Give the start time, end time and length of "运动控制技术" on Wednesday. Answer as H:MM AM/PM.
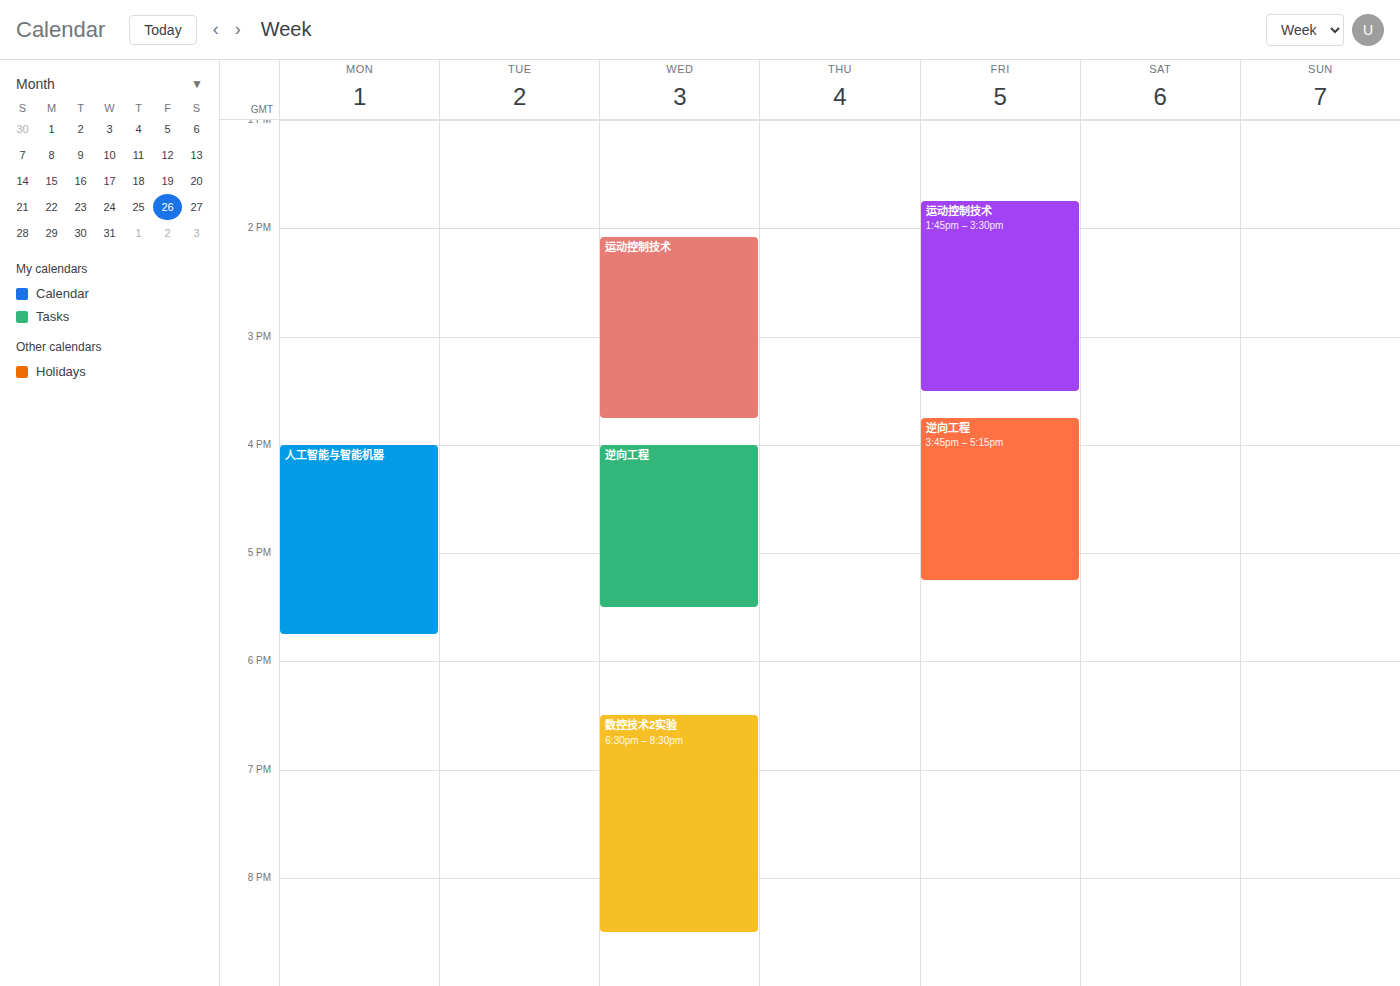
2:05 PM to 3:45 PM, 1 hour 40 minutes